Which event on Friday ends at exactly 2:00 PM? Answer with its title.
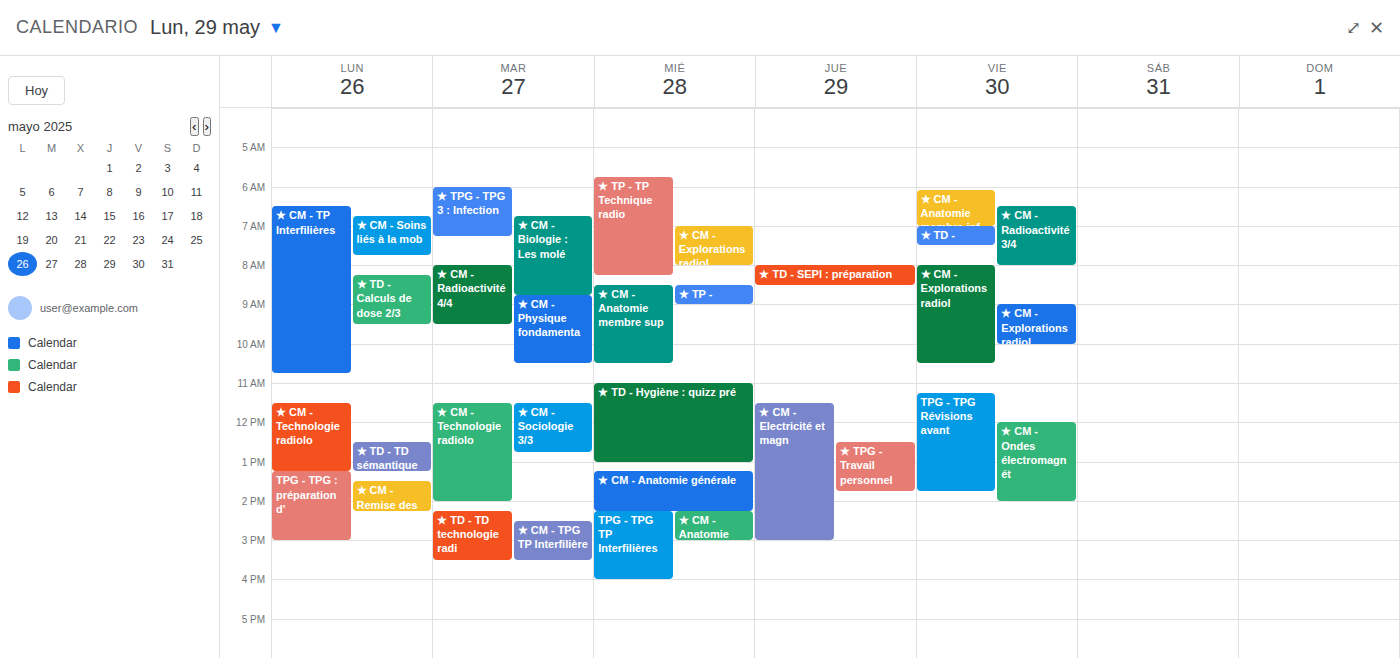
"★ CM - Ondes électromagnét"